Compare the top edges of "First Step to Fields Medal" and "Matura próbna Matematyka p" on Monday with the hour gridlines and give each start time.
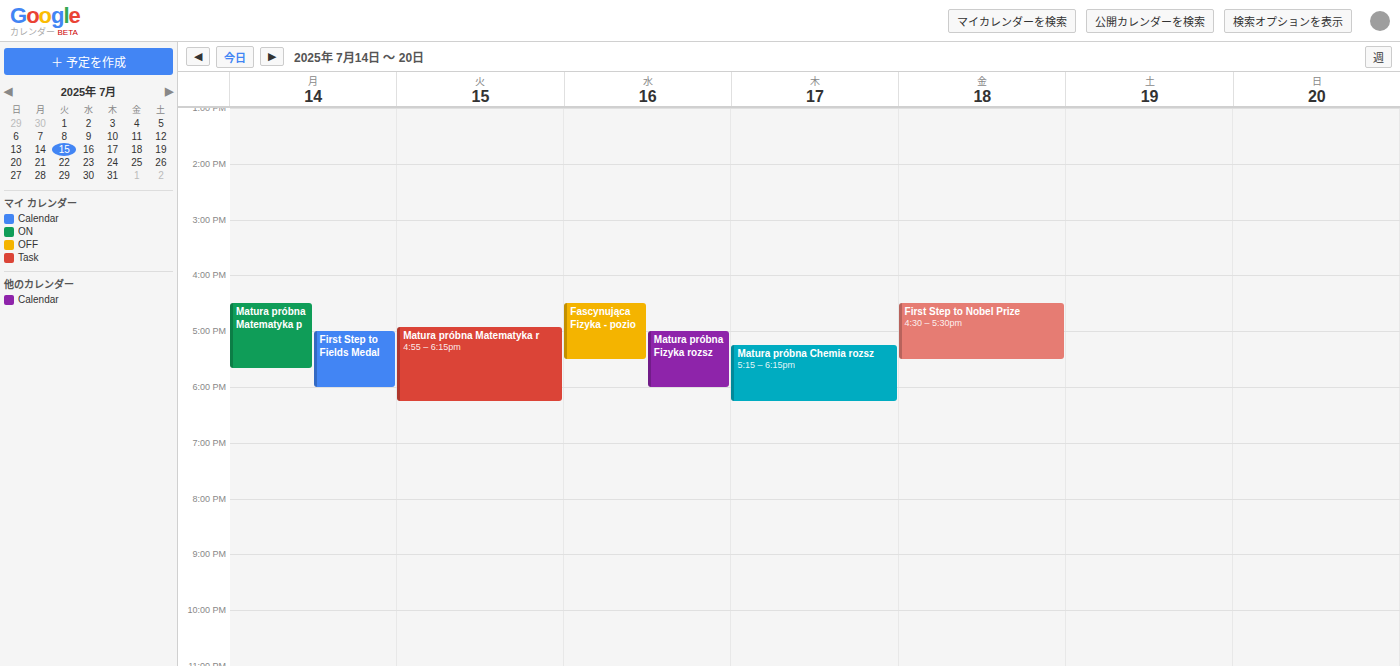
"First Step to Fields Medal": 17:00, exactly on the 17:00 line. "Matura próbna Matematyka p": 16:30, halfway between the 16:00 and 17:00 lines.